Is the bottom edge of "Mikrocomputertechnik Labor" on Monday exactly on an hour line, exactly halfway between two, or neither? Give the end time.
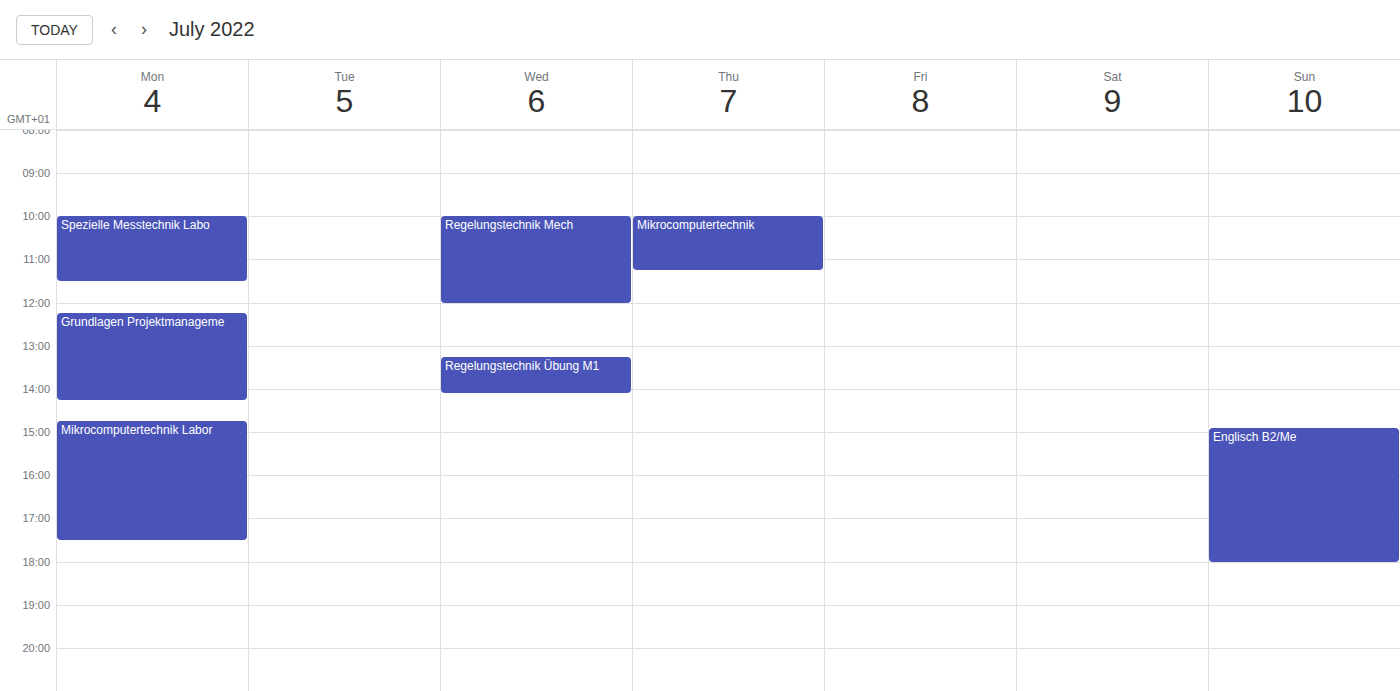
5:30 PM -- halfway between the 5 PM and 6 PM lines.